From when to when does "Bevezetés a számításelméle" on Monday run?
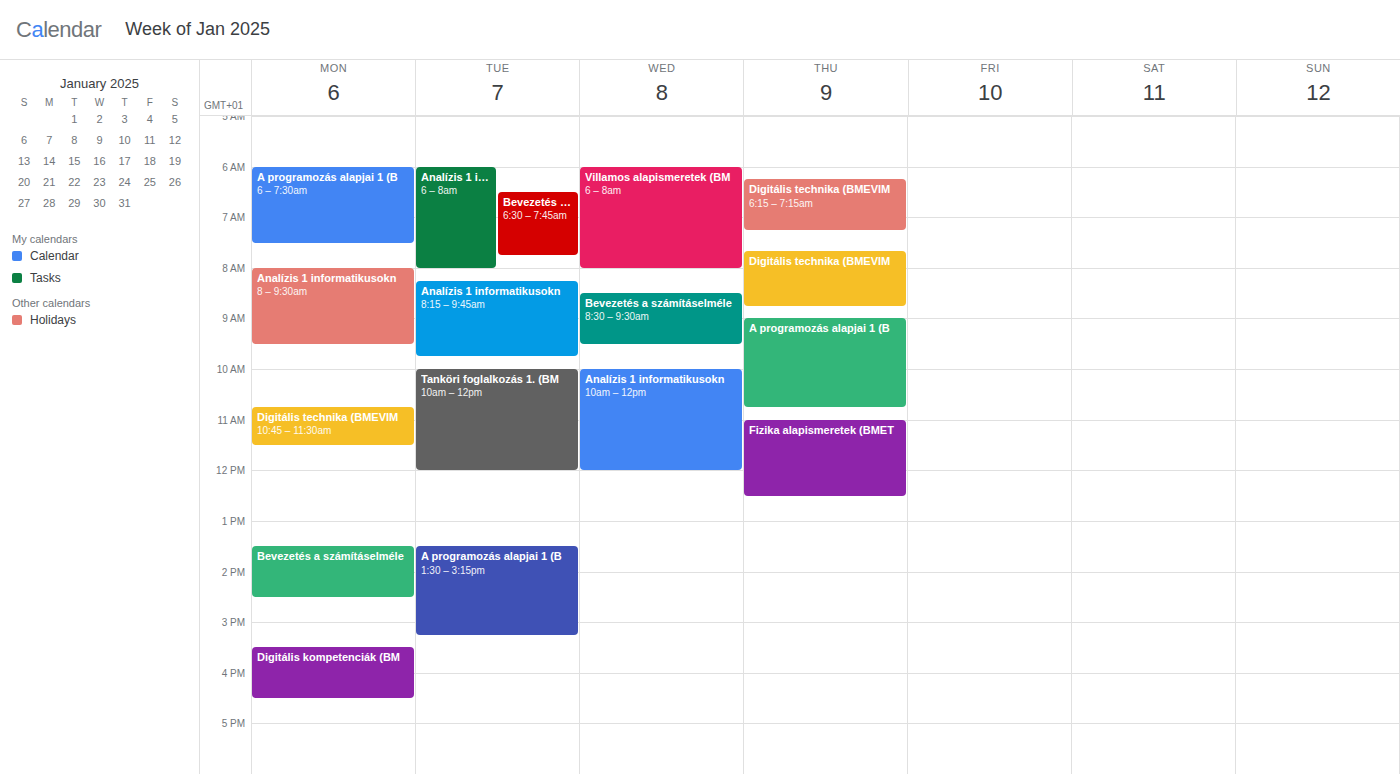
1:30 PM to 2:30 PM